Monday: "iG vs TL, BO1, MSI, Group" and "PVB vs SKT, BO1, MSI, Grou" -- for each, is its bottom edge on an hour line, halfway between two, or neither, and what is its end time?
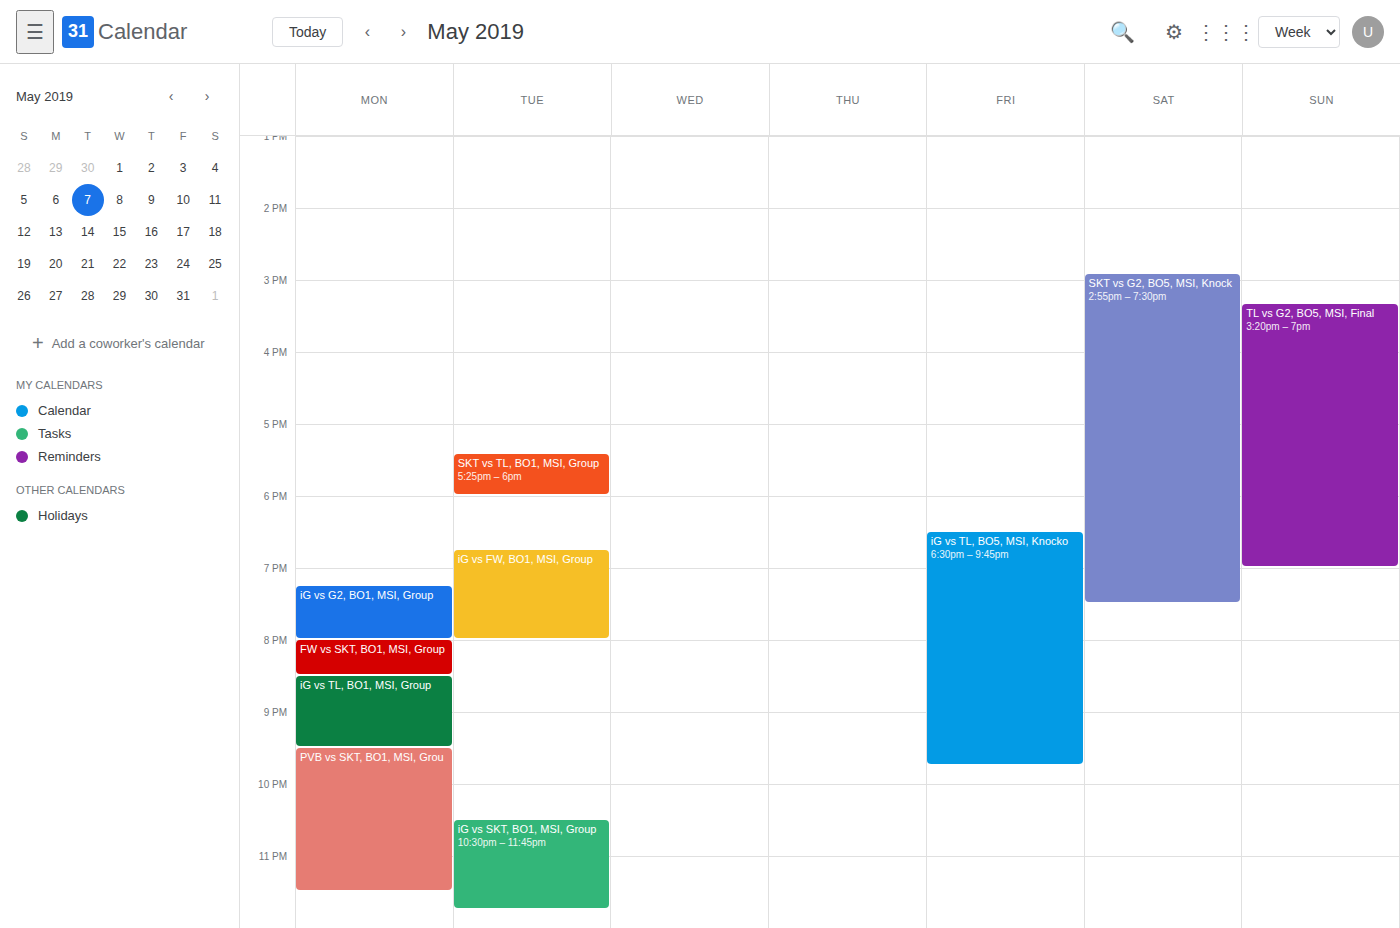
"iG vs TL, BO1, MSI, Group": 9:30 PM, halfway between the 9 PM and 10 PM lines. "PVB vs SKT, BO1, MSI, Grou": 11:30 PM, halfway between the 11 PM and 12 AM lines.